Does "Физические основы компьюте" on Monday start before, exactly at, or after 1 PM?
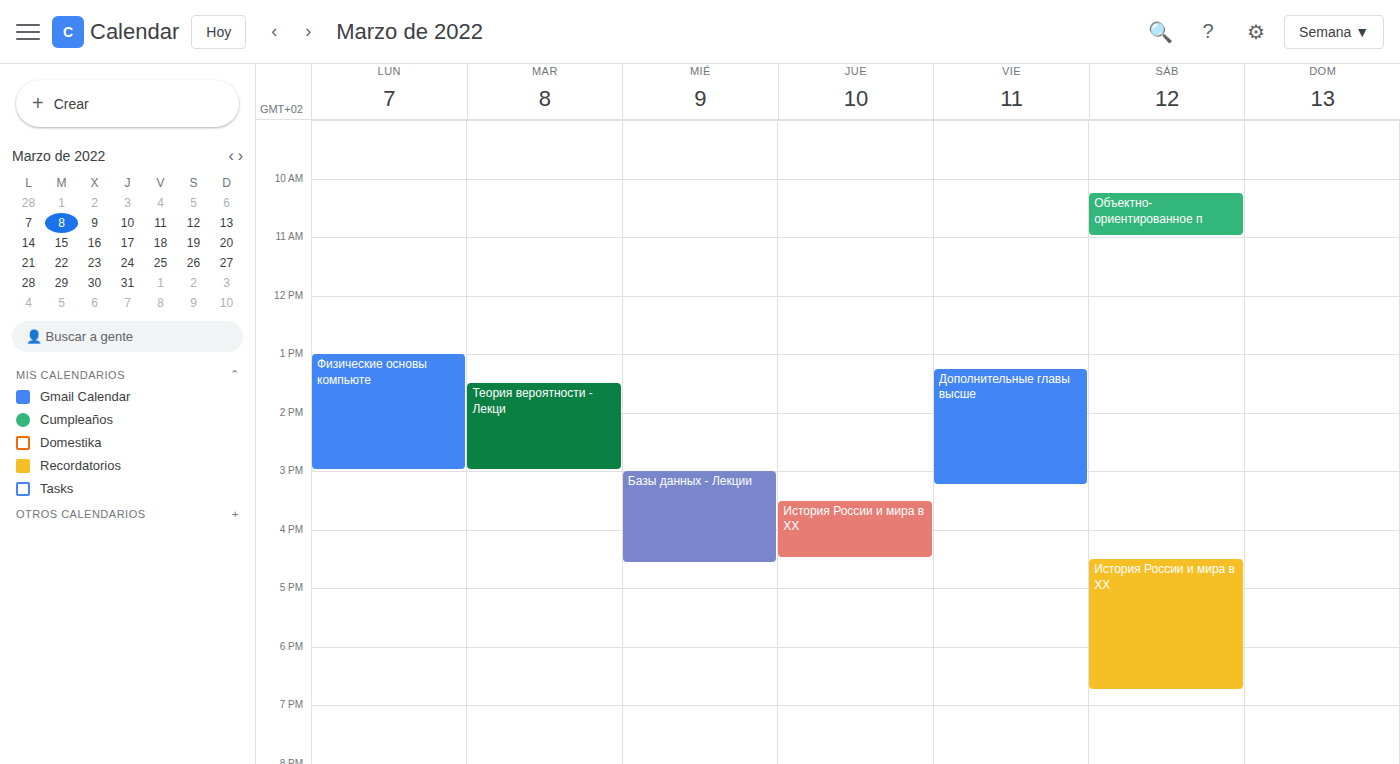
1:00 PM -- exactly at 1 PM, on the 1 PM line.